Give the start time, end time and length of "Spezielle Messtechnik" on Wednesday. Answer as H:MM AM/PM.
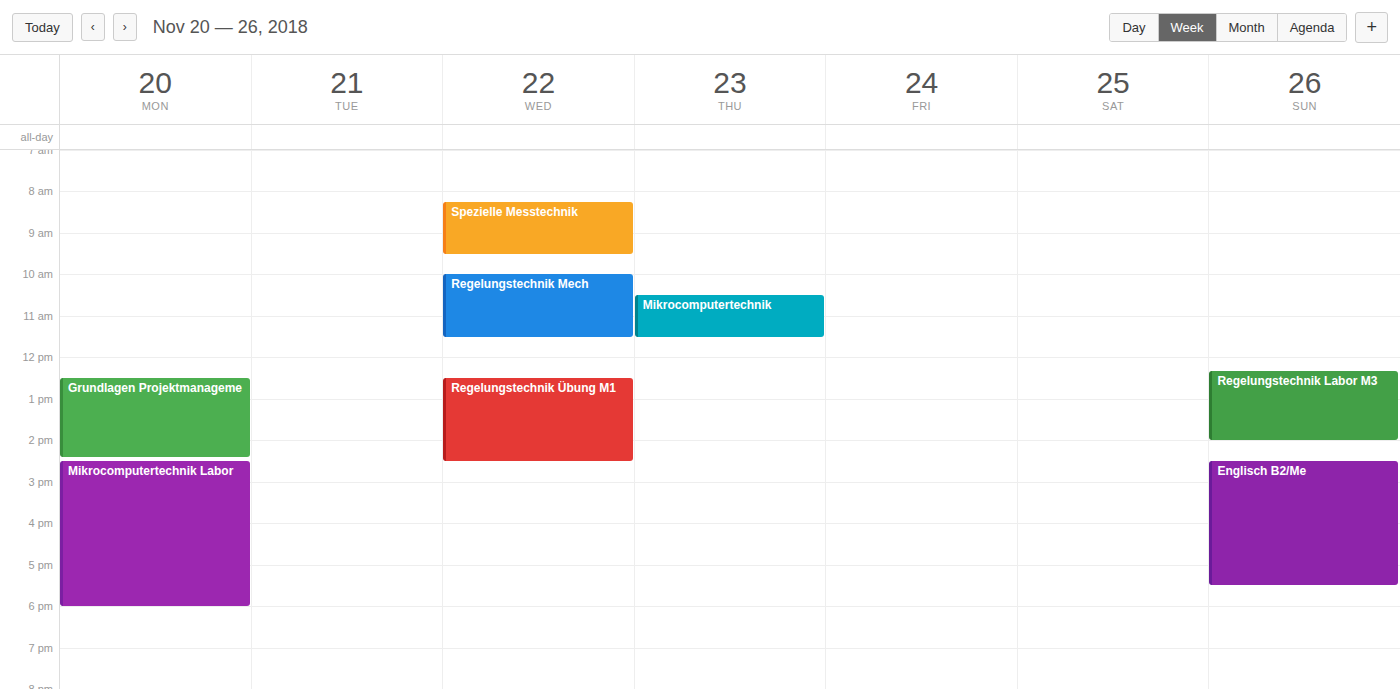
8:15 AM to 9:30 AM, 1 hour 15 minutes